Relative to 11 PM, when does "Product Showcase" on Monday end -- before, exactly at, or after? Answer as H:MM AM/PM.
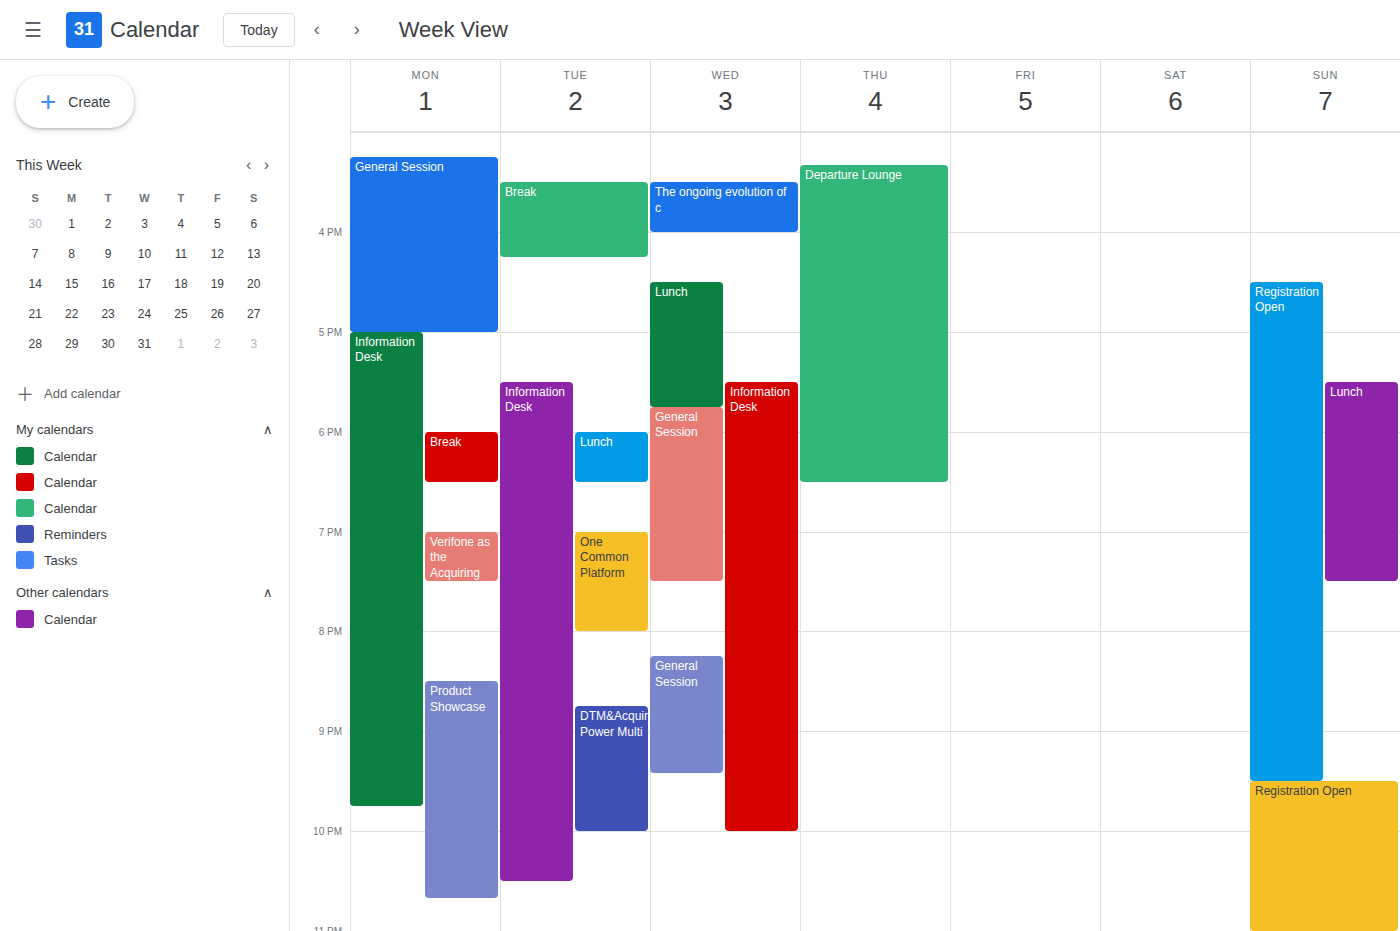
10:40 PM -- before 11 PM, 20 minutes above the 11 PM line.